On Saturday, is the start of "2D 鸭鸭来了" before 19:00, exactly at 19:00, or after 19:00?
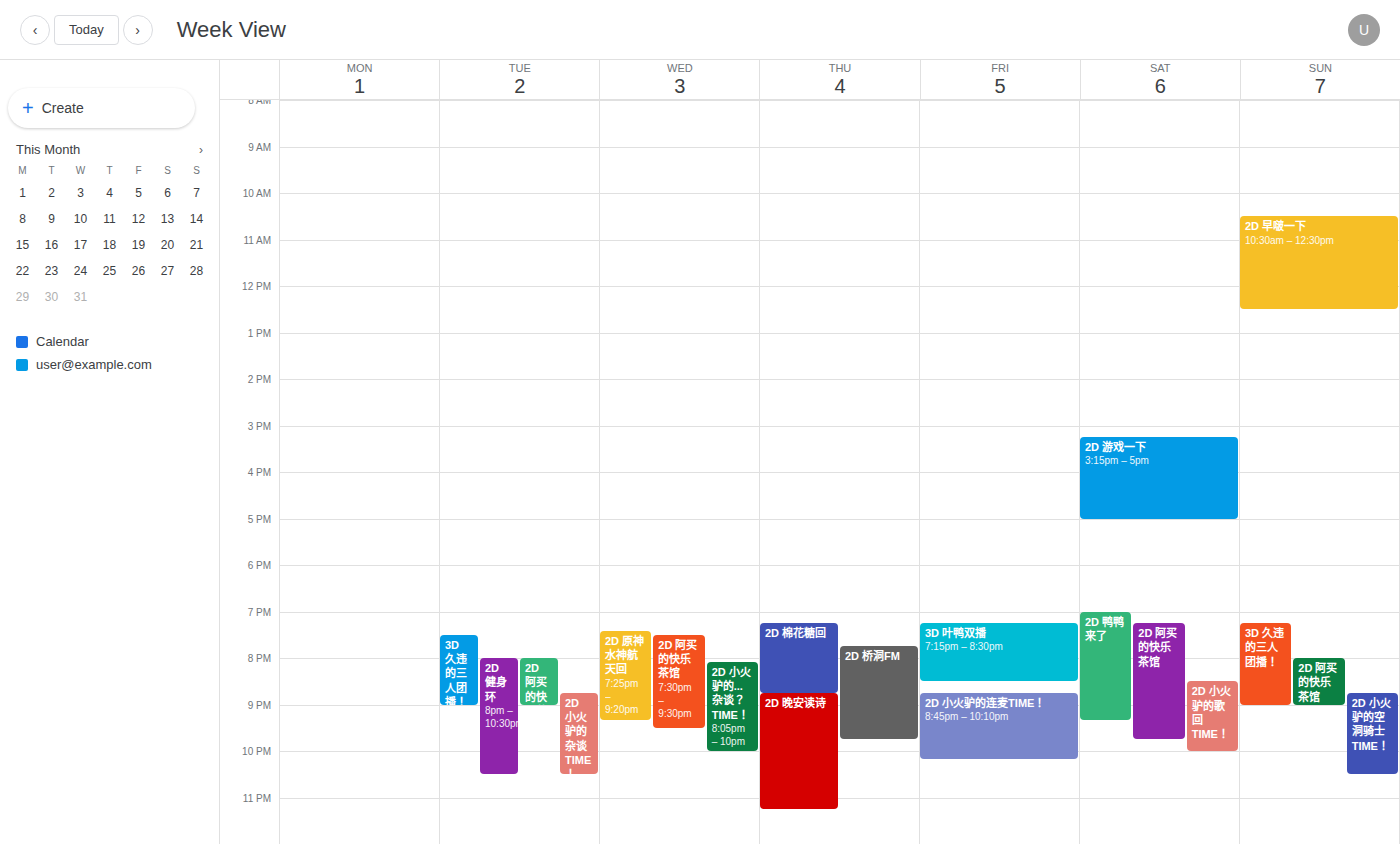
19:00 -- exactly at 19:00, on the 19:00 line.